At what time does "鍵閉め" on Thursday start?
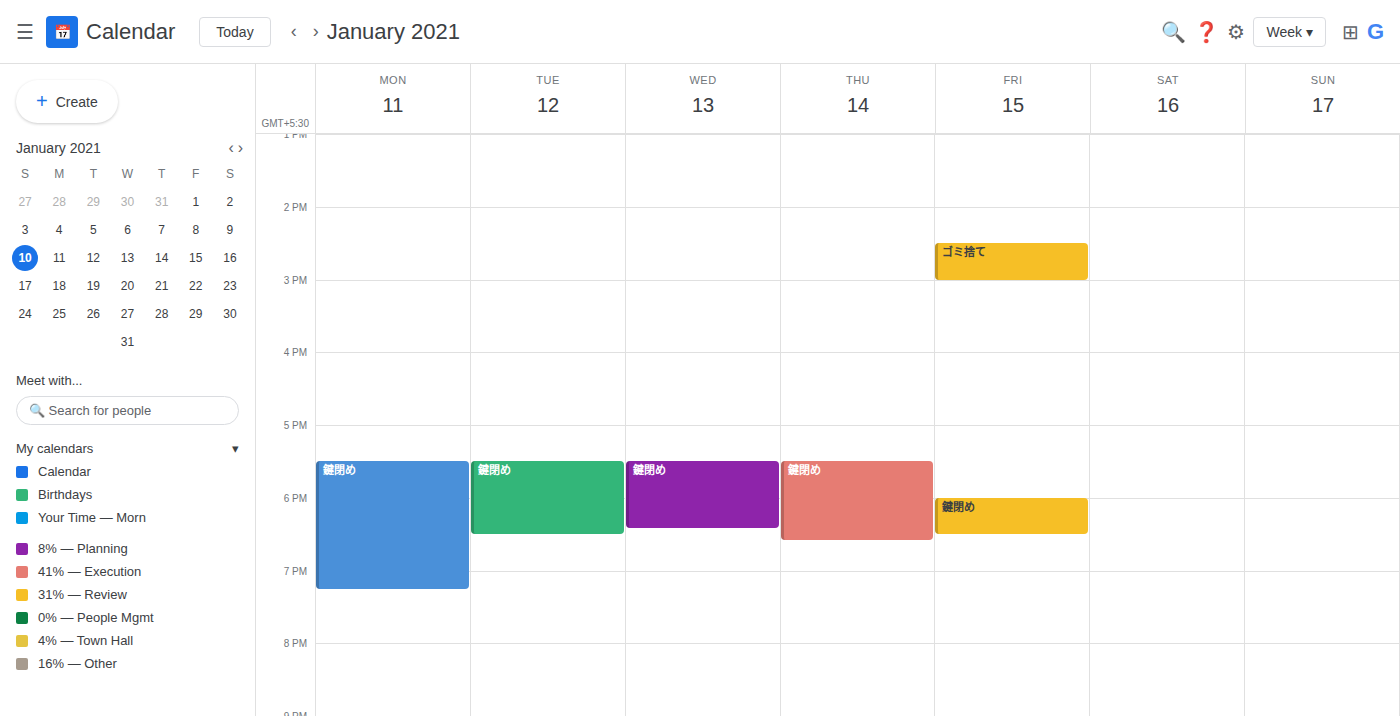
17:30